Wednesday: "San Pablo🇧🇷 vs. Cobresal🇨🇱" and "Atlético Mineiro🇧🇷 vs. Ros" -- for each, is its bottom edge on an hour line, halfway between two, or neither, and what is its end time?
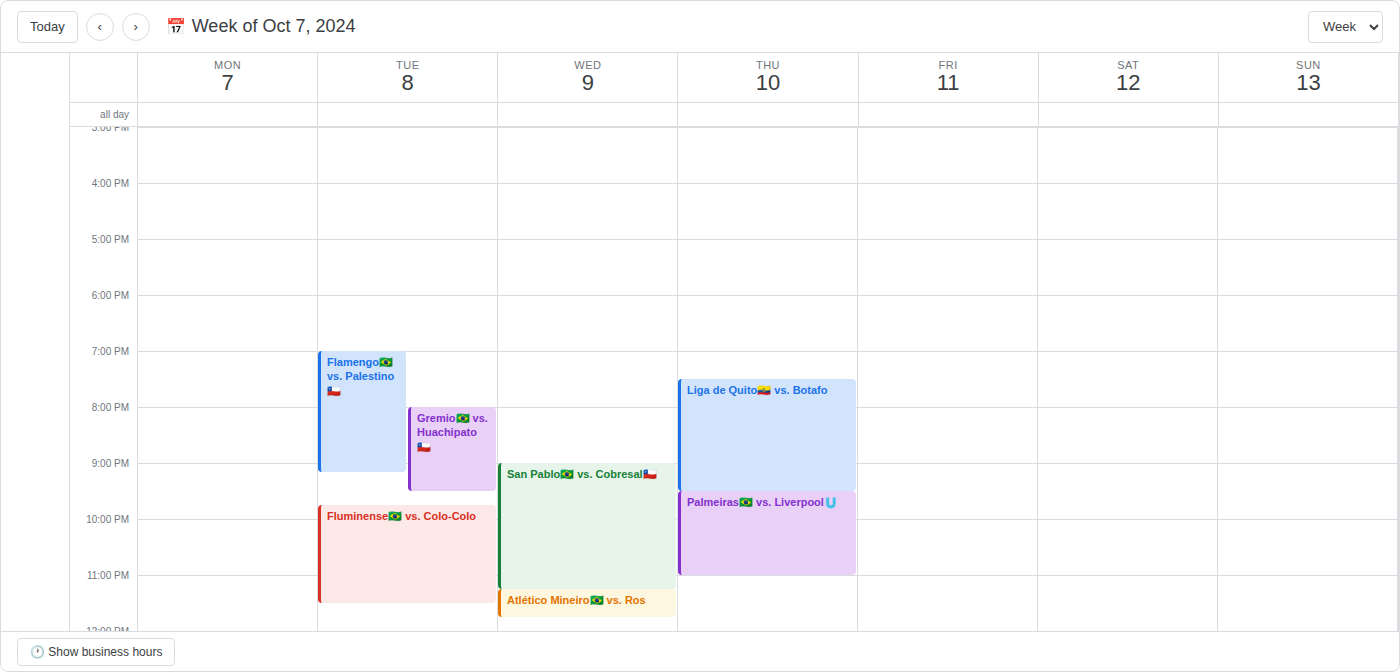
"San Pablo🇧🇷 vs. Cobresal🇨🇱": 11:15 PM, neither: a quarter of the way from the 11 PM line to the 12 AM line. "Atlético Mineiro🇧🇷 vs. Ros": 11:45 PM, neither: three quarters of the way from the 11 PM line to the 12 AM line.